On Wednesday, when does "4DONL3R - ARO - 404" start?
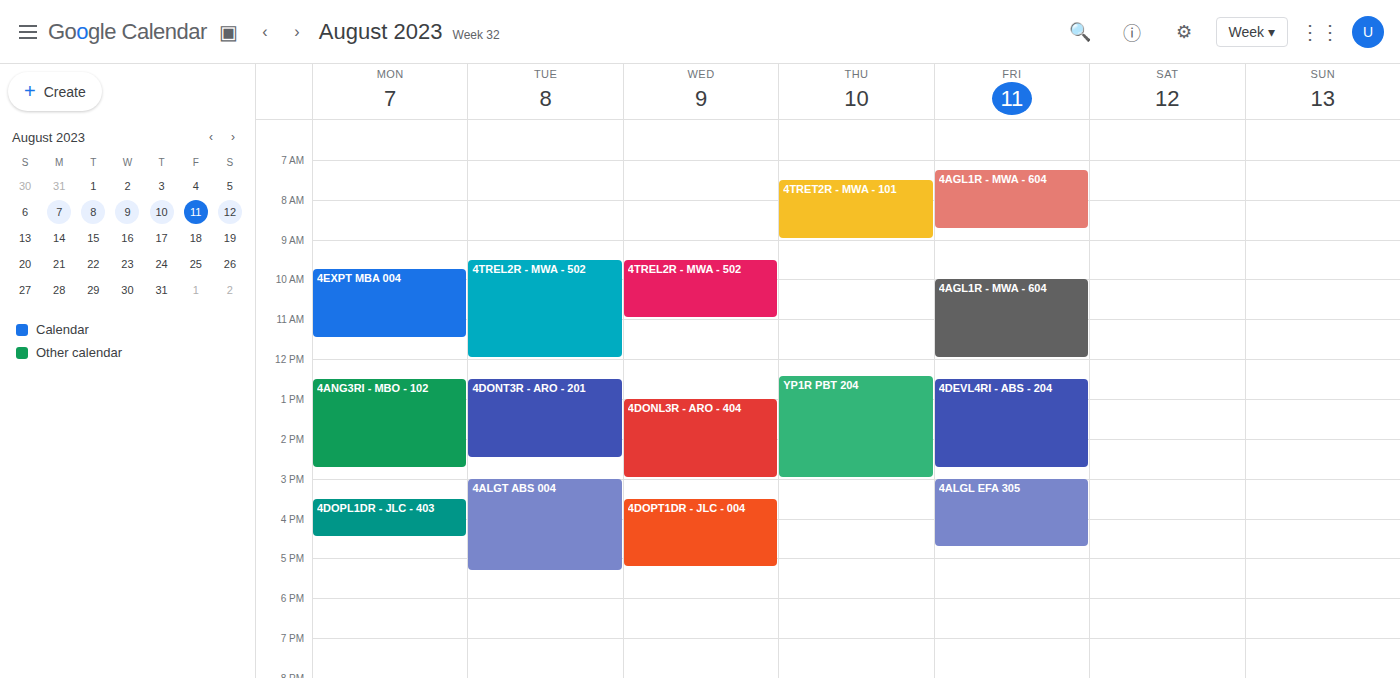
1:00 PM